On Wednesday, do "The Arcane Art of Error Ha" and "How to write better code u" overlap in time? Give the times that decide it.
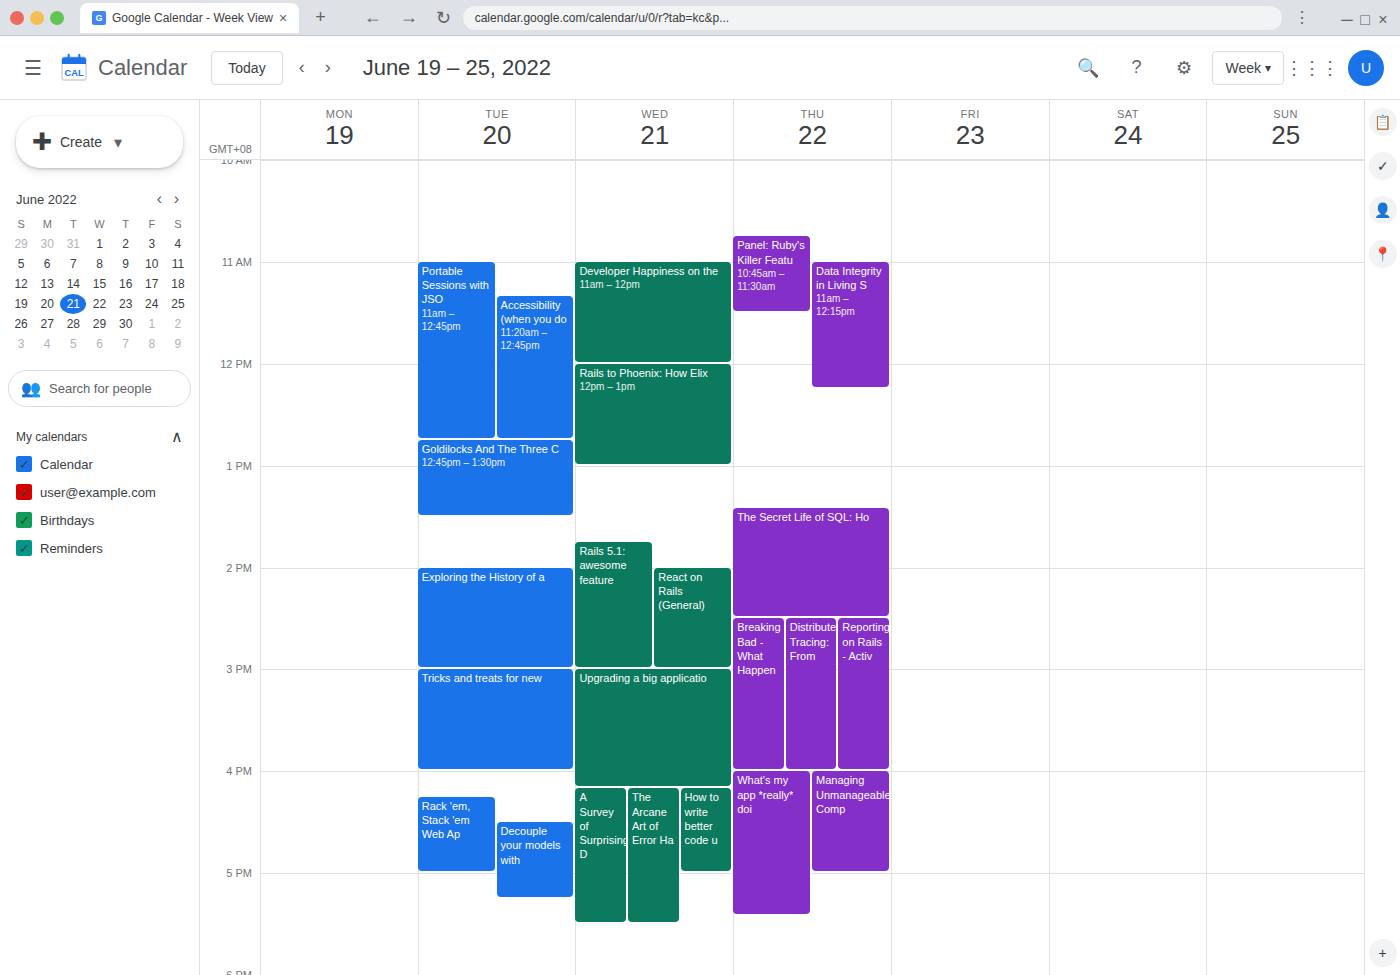
"How to write better code u" runs 16:10 to 17:00, inside "The Arcane Art of Error Ha" -- they overlap.